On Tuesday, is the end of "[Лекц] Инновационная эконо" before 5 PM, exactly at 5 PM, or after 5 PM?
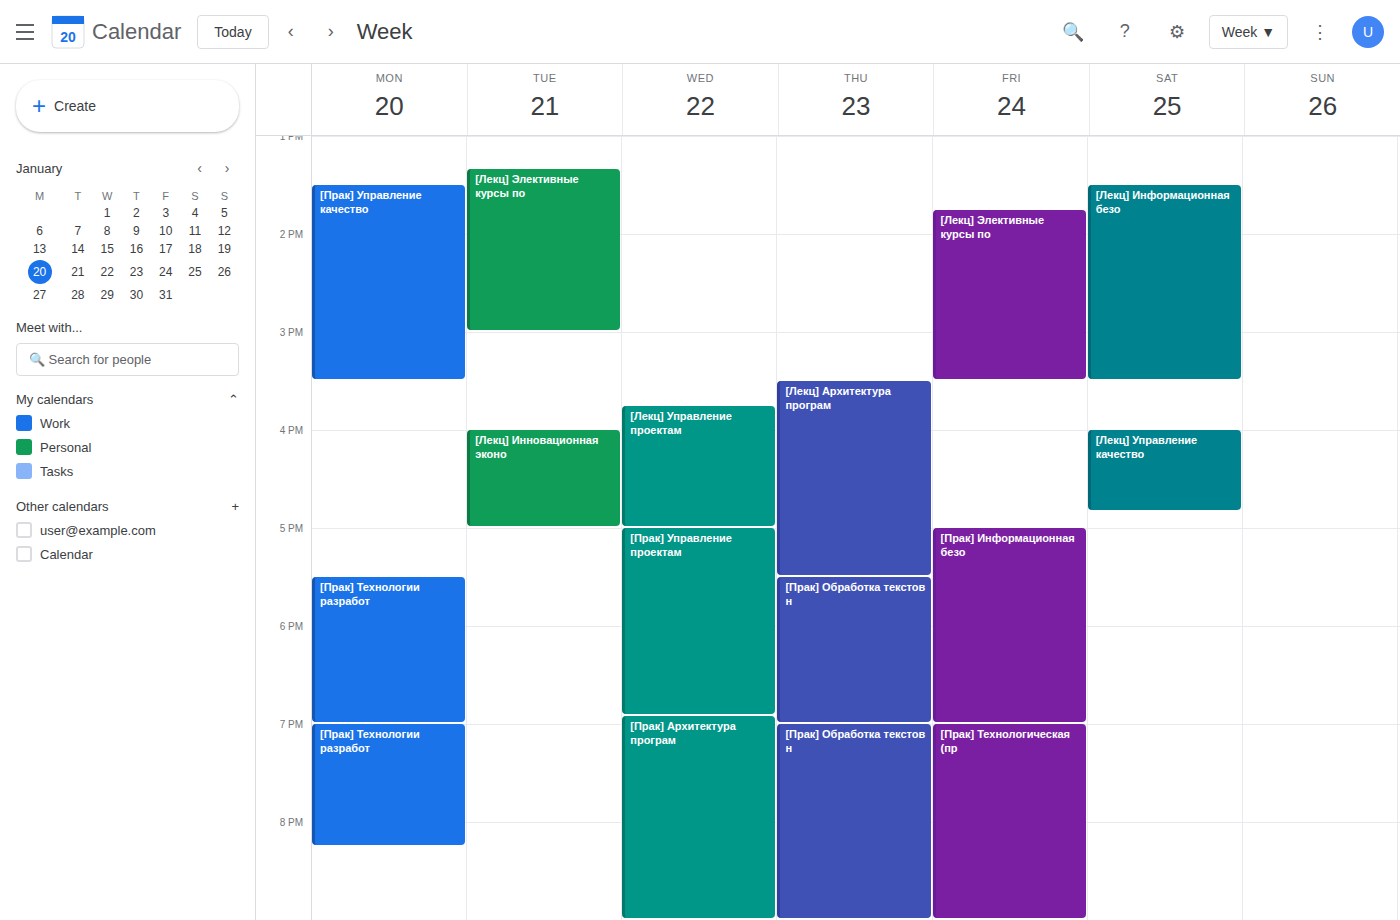
5:00 PM -- exactly at 5 PM, on the 5 PM line.